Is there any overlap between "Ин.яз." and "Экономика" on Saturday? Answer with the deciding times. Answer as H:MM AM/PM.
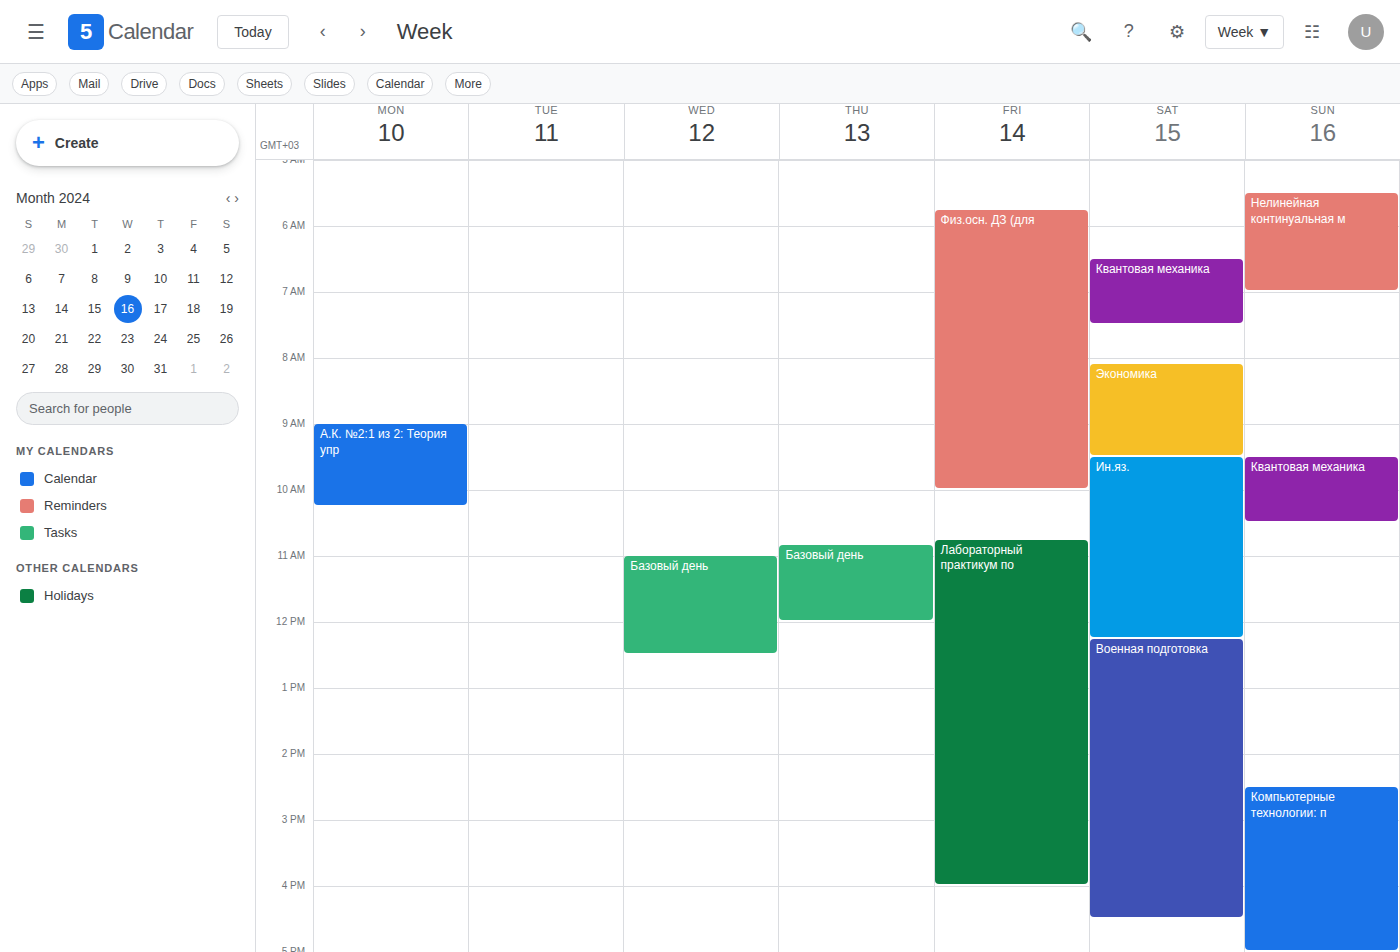
"Экономика" ends at 9:30 AM, exactly when "Ин.яз." starts -- they touch but do not overlap.